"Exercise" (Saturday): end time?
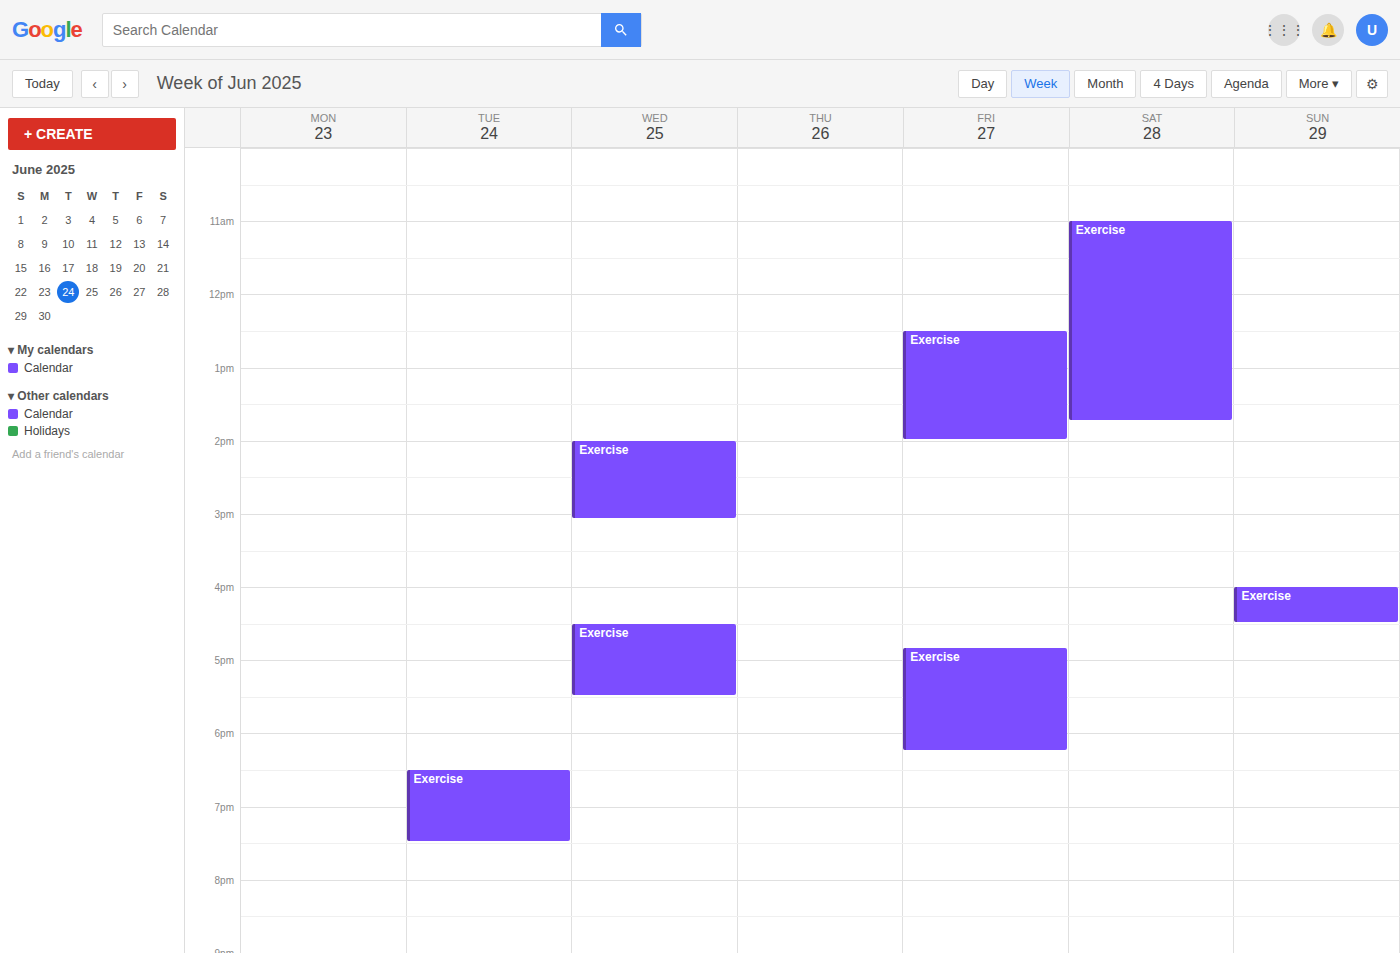
1:45 PM